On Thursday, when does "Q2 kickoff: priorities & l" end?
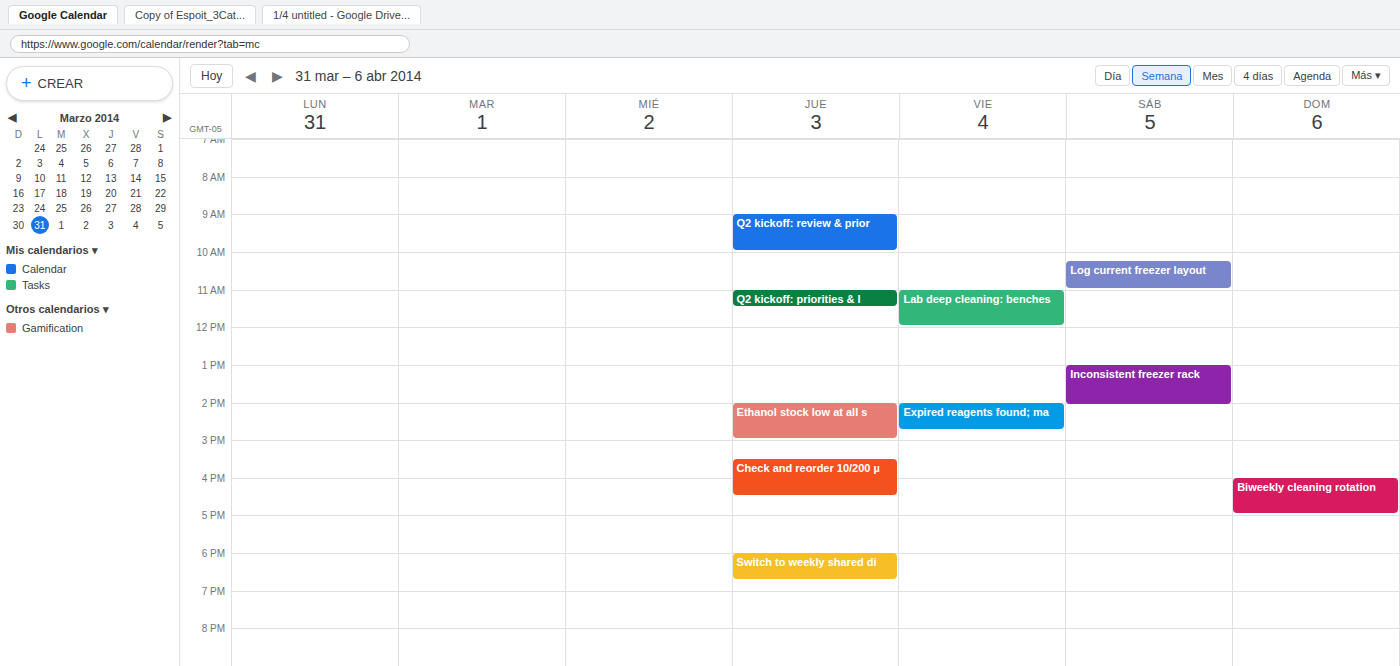
11:30 AM